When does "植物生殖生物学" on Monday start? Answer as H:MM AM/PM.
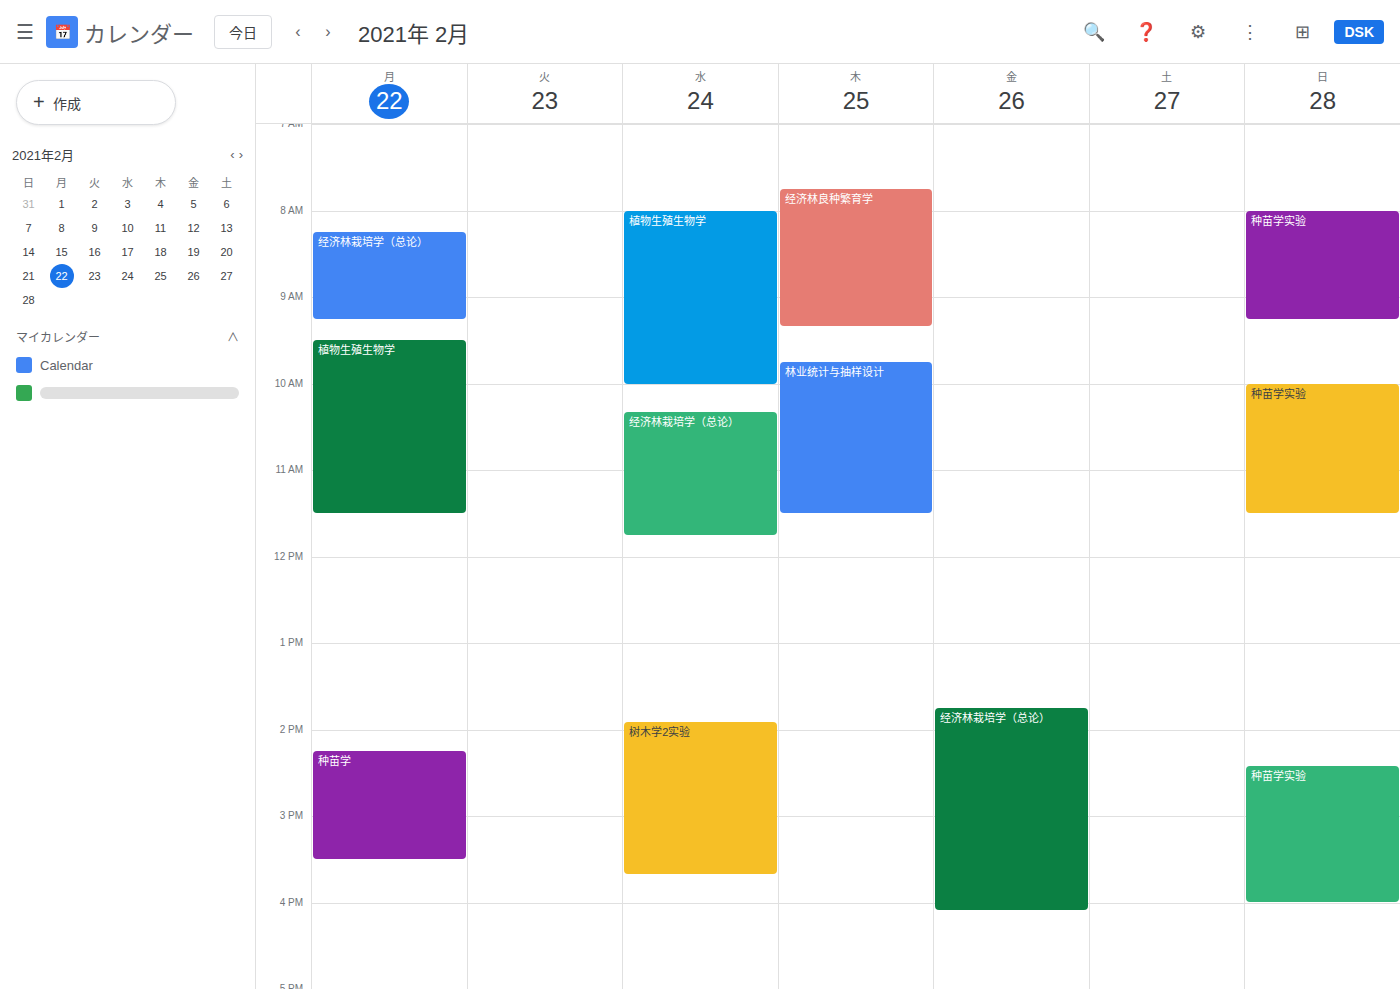
9:30 AM